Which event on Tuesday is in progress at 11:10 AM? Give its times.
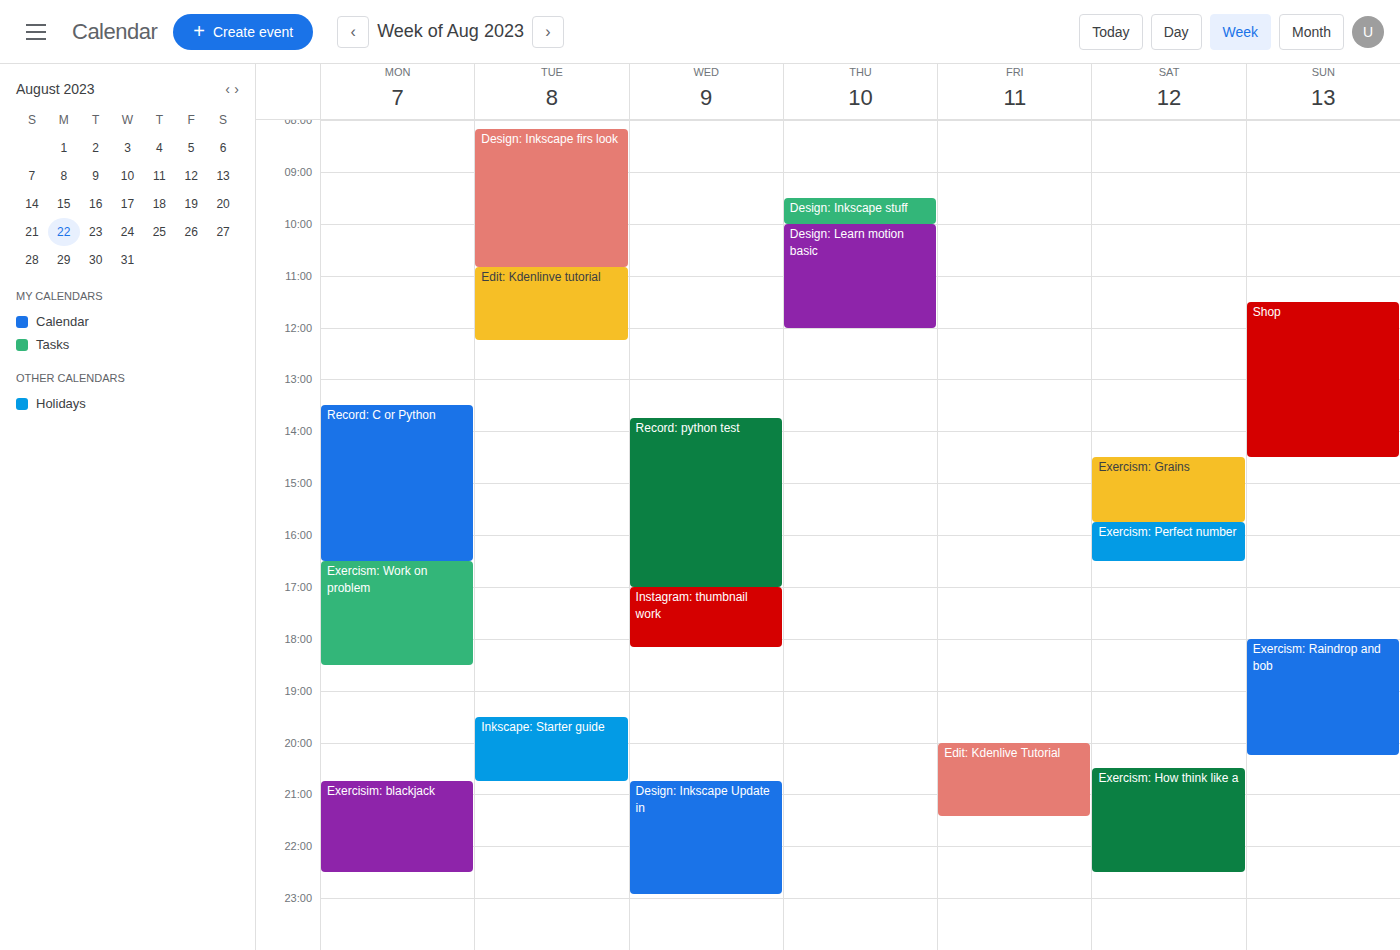
"Edit: Kdenlinve tutorial", 10:50 AM to 12:15 PM